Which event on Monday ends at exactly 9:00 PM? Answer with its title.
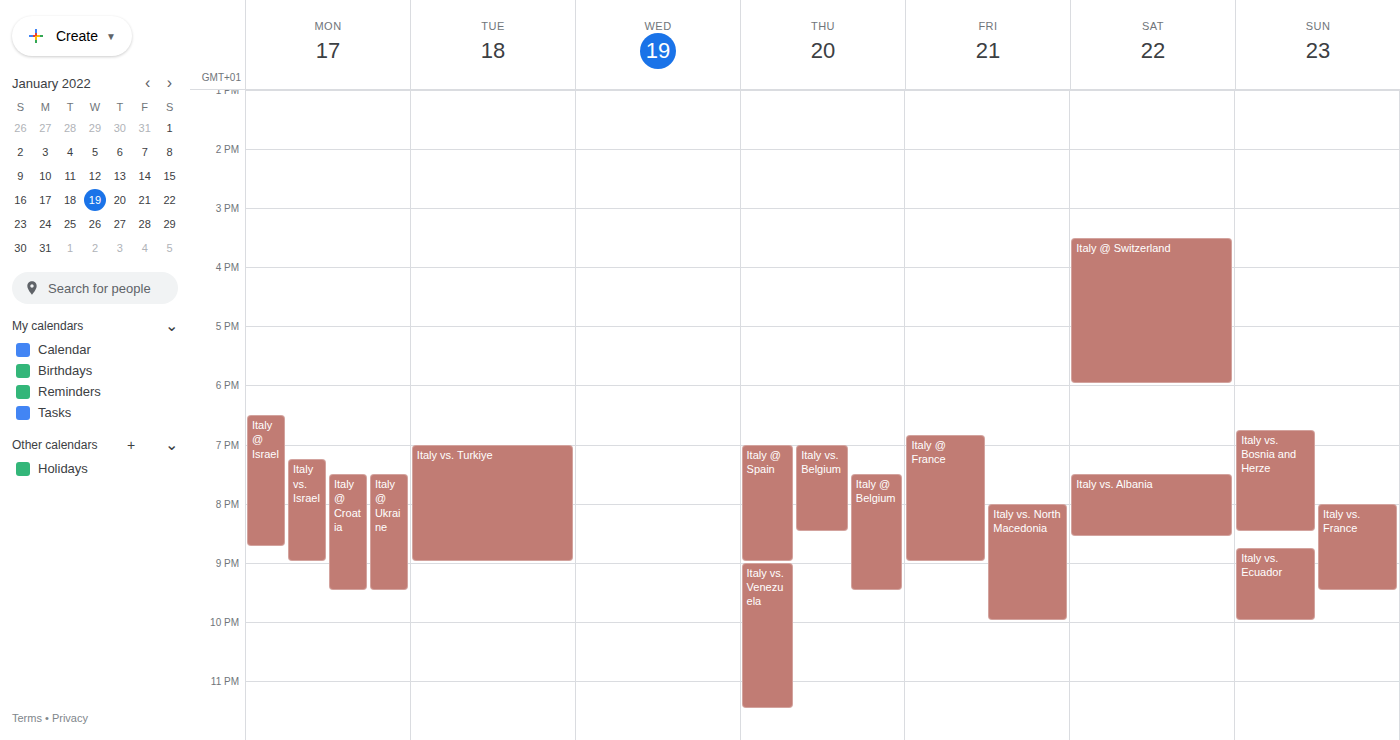
"Italy vs. Israel"